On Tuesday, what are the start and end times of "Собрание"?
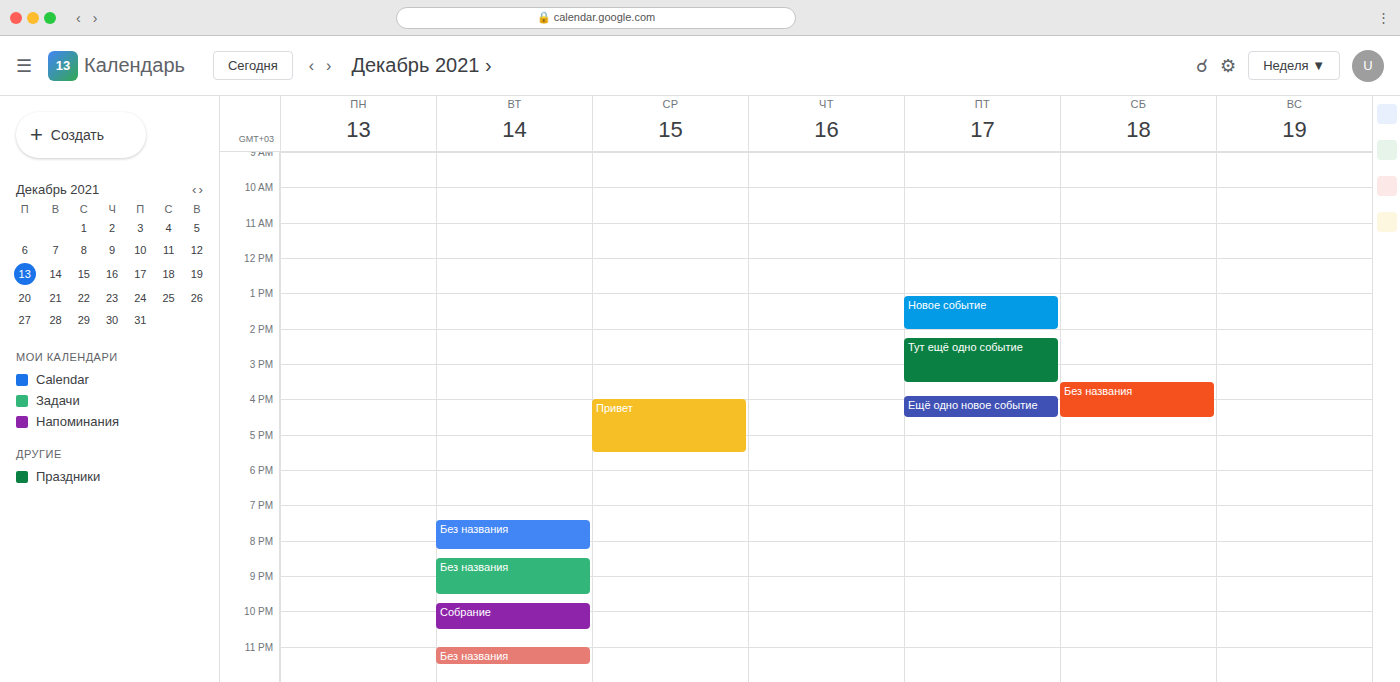
21:45 to 22:30